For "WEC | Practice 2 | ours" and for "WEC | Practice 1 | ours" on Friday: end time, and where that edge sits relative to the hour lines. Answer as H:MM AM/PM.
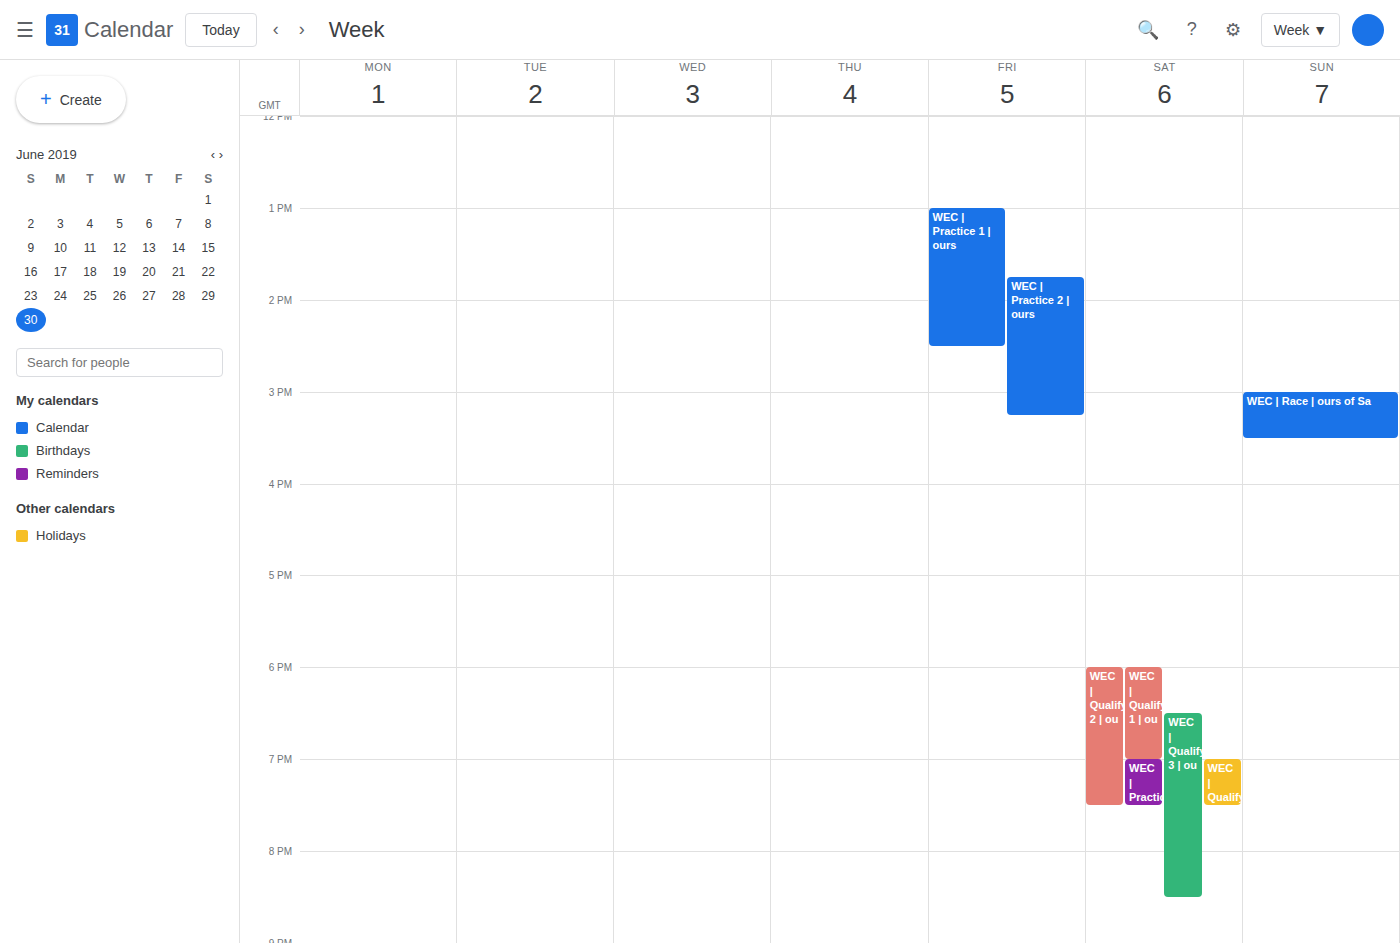
"WEC | Practice 2 | ours": 3:15 PM, neither: a quarter of the way from the 3 PM line to the 4 PM line. "WEC | Practice 1 | ours": 2:30 PM, halfway between the 2 PM and 3 PM lines.